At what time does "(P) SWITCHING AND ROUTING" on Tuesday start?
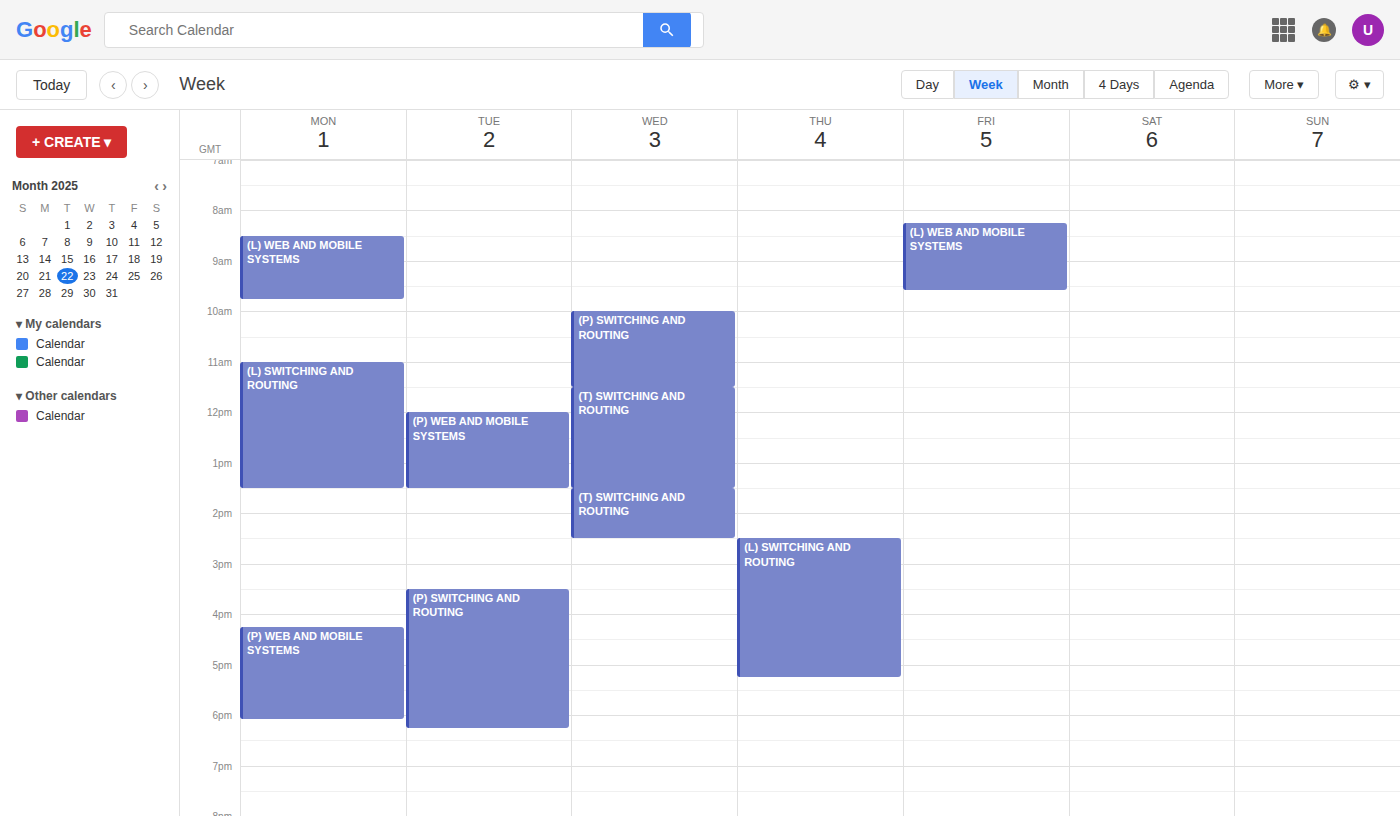
3:30 PM